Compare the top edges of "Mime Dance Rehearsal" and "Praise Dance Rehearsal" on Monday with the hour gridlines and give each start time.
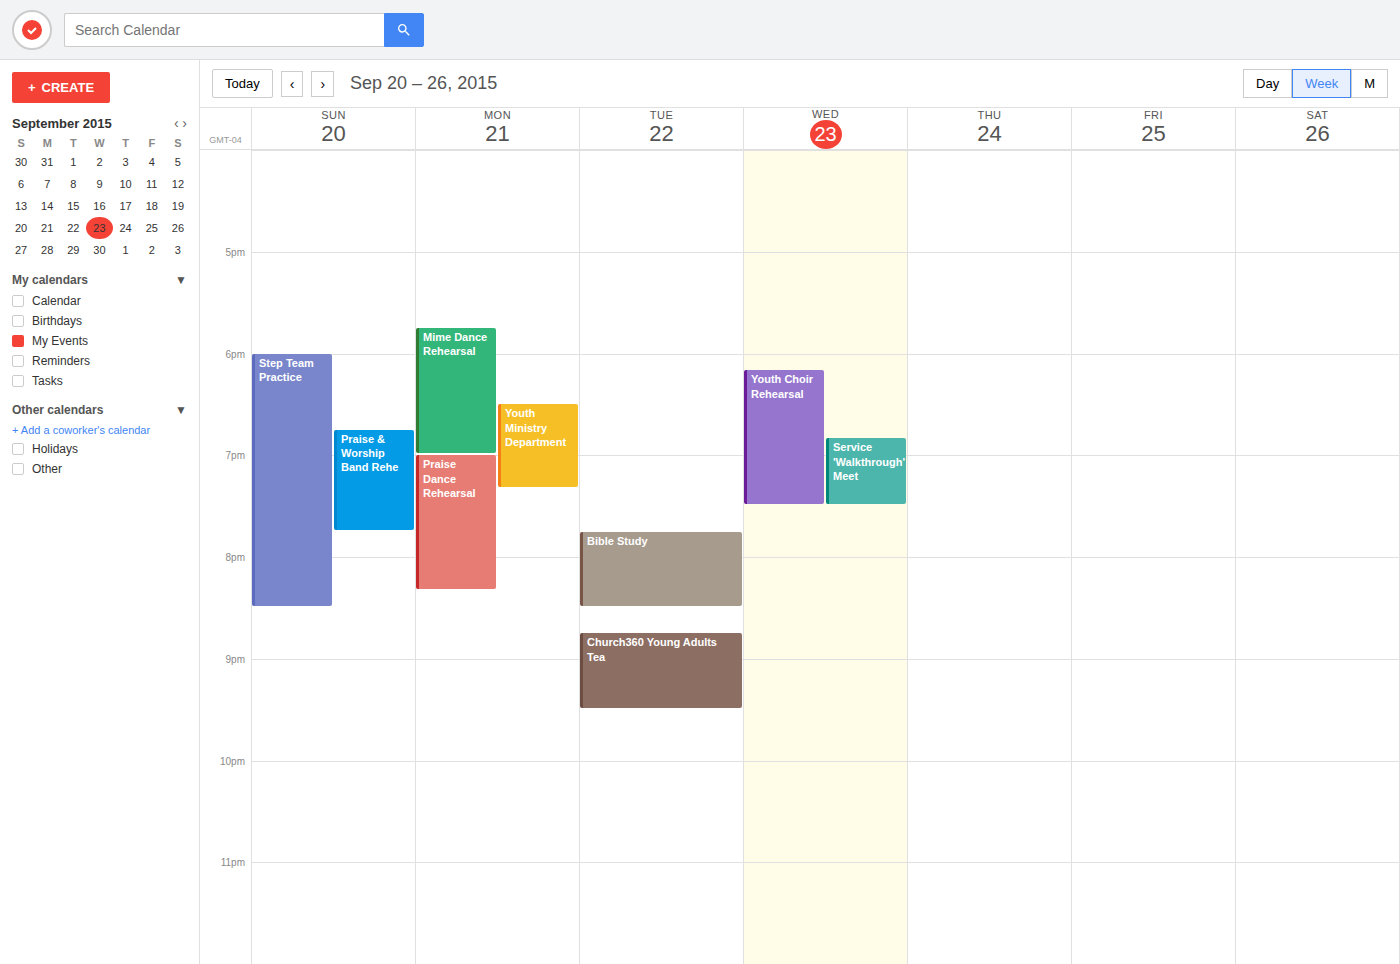
"Mime Dance Rehearsal": 17:45, neither: three quarters of the way from the 17:00 line to the 18:00 line. "Praise Dance Rehearsal": 19:00, exactly on the 19:00 line.